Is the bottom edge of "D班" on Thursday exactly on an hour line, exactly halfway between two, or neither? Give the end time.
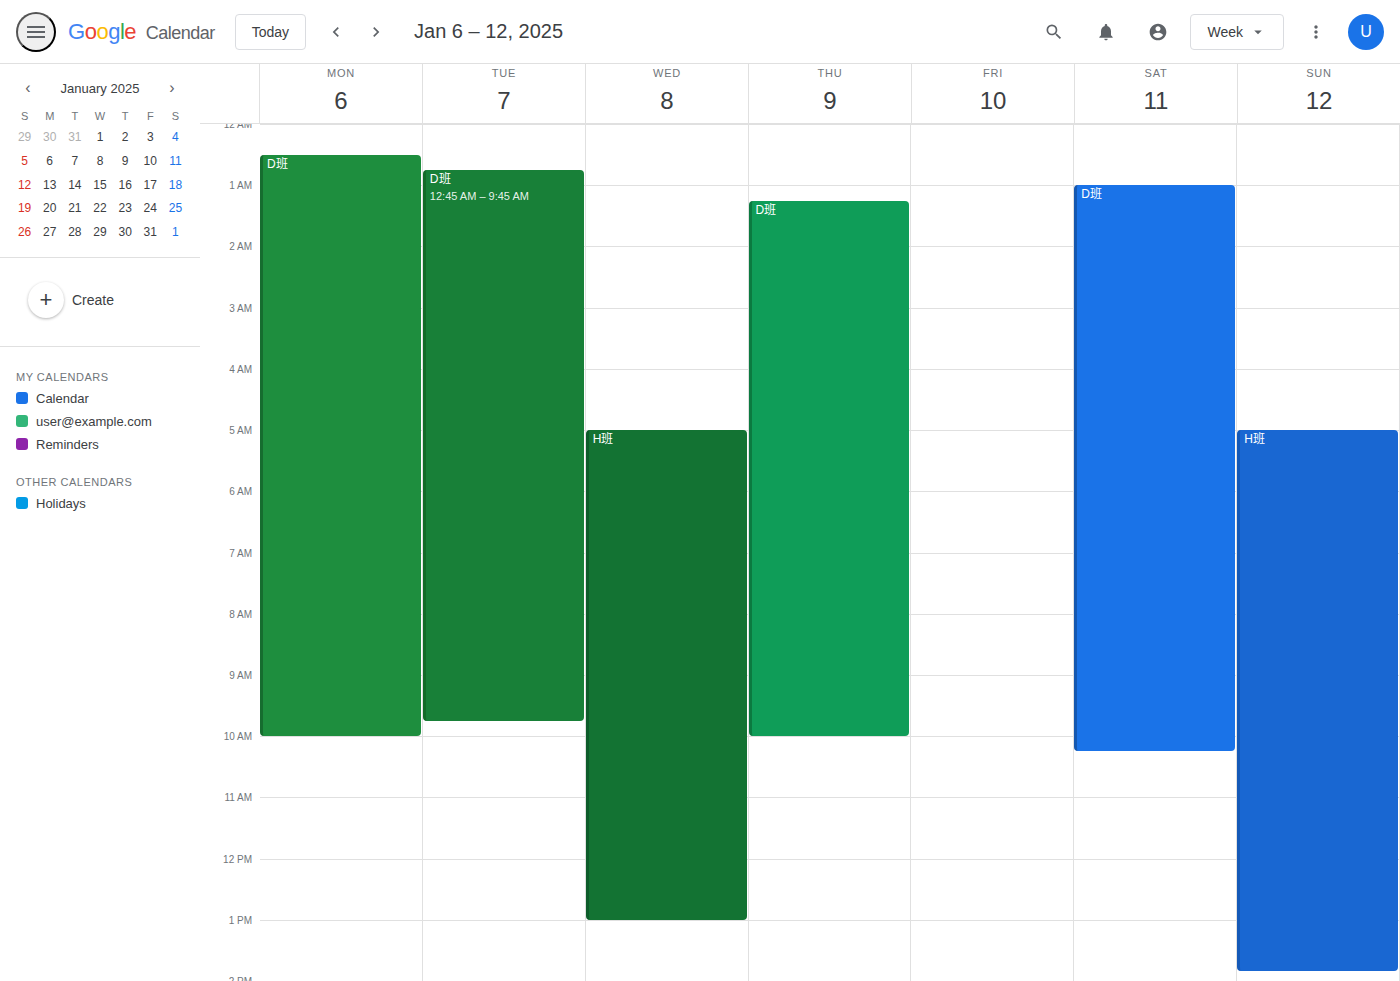
10:00 AM -- exactly on the 10 AM line.